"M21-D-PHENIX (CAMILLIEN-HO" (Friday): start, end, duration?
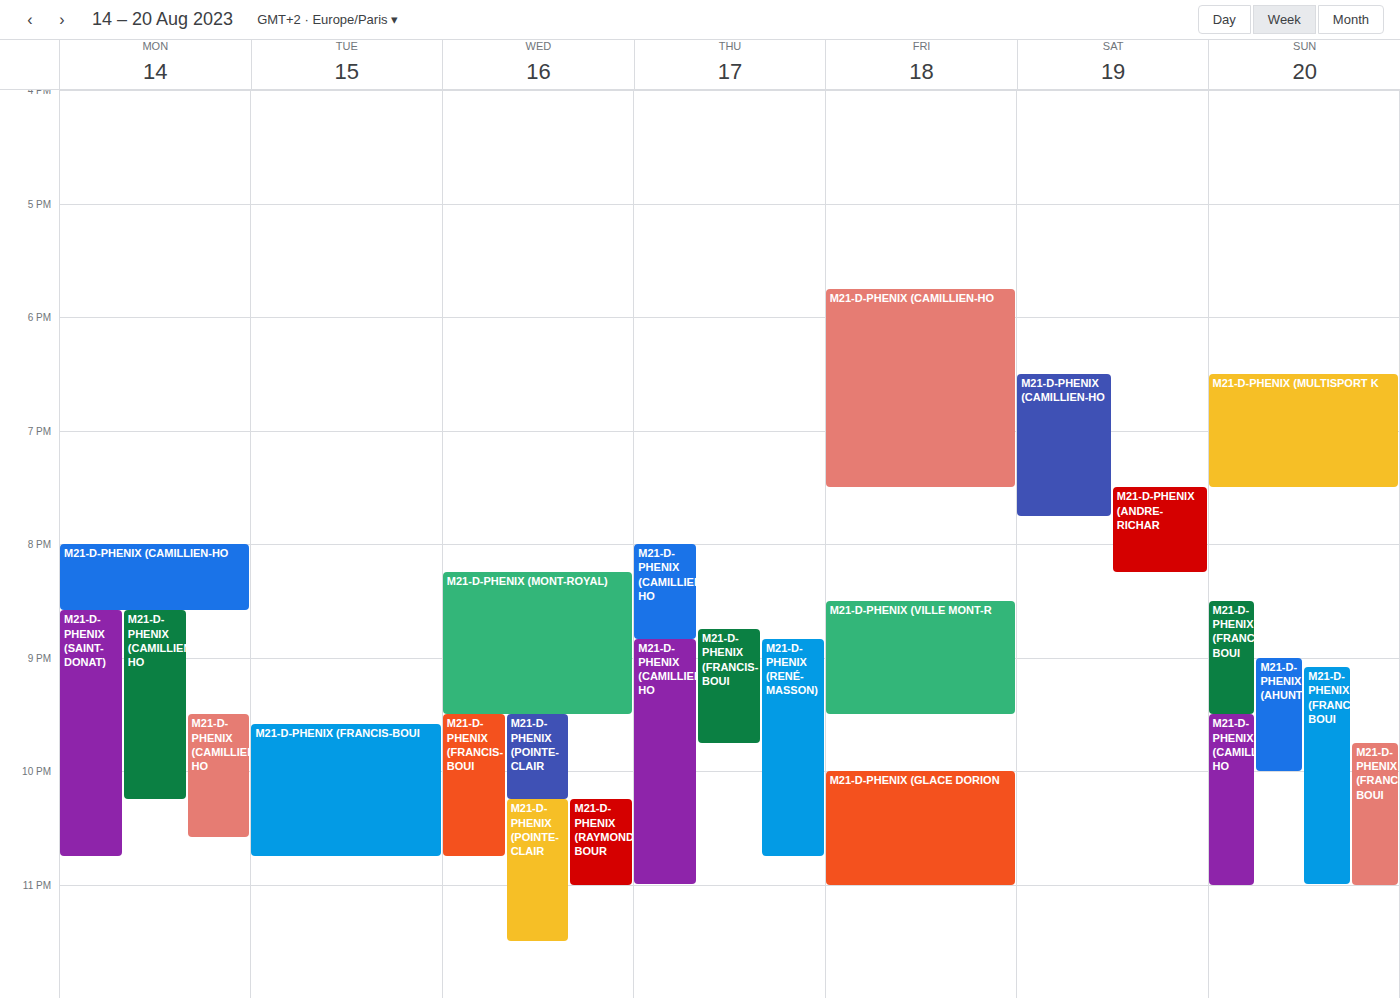
5:45 PM to 7:30 PM, 1 hour 45 minutes